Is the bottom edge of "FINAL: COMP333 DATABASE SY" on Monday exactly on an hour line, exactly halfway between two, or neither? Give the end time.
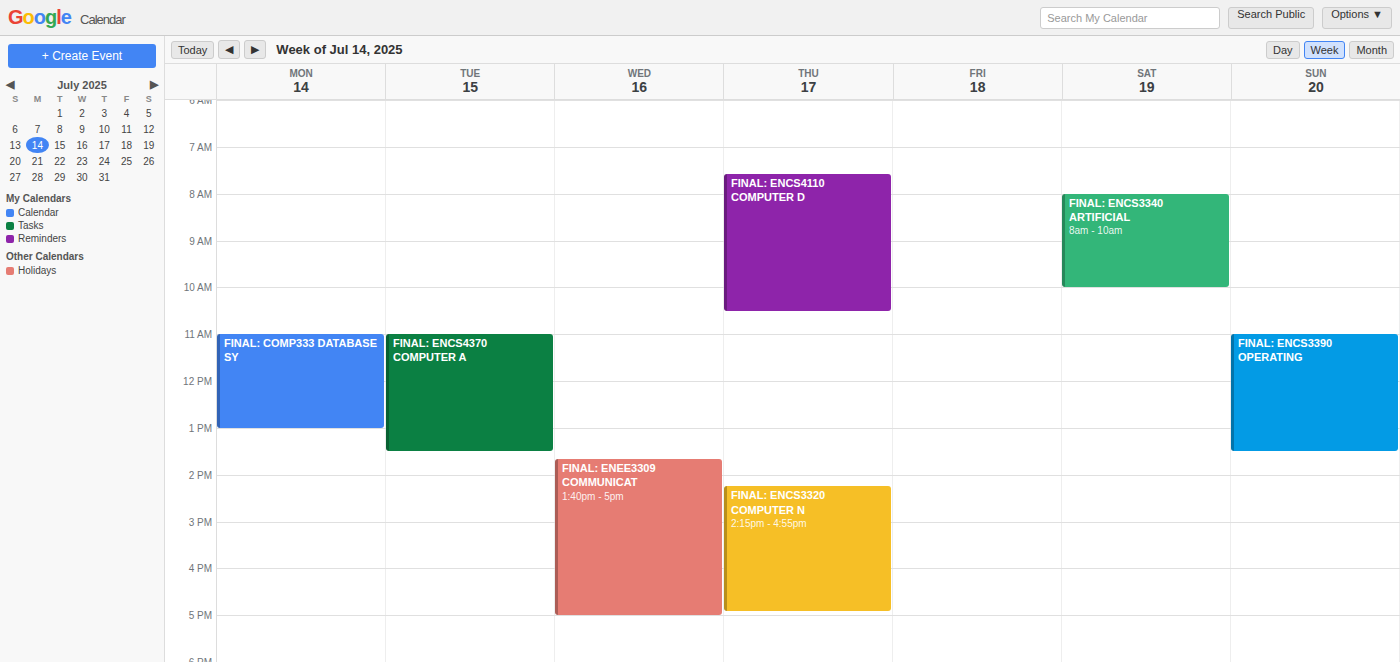
1:00 PM -- exactly on the 1 PM line.